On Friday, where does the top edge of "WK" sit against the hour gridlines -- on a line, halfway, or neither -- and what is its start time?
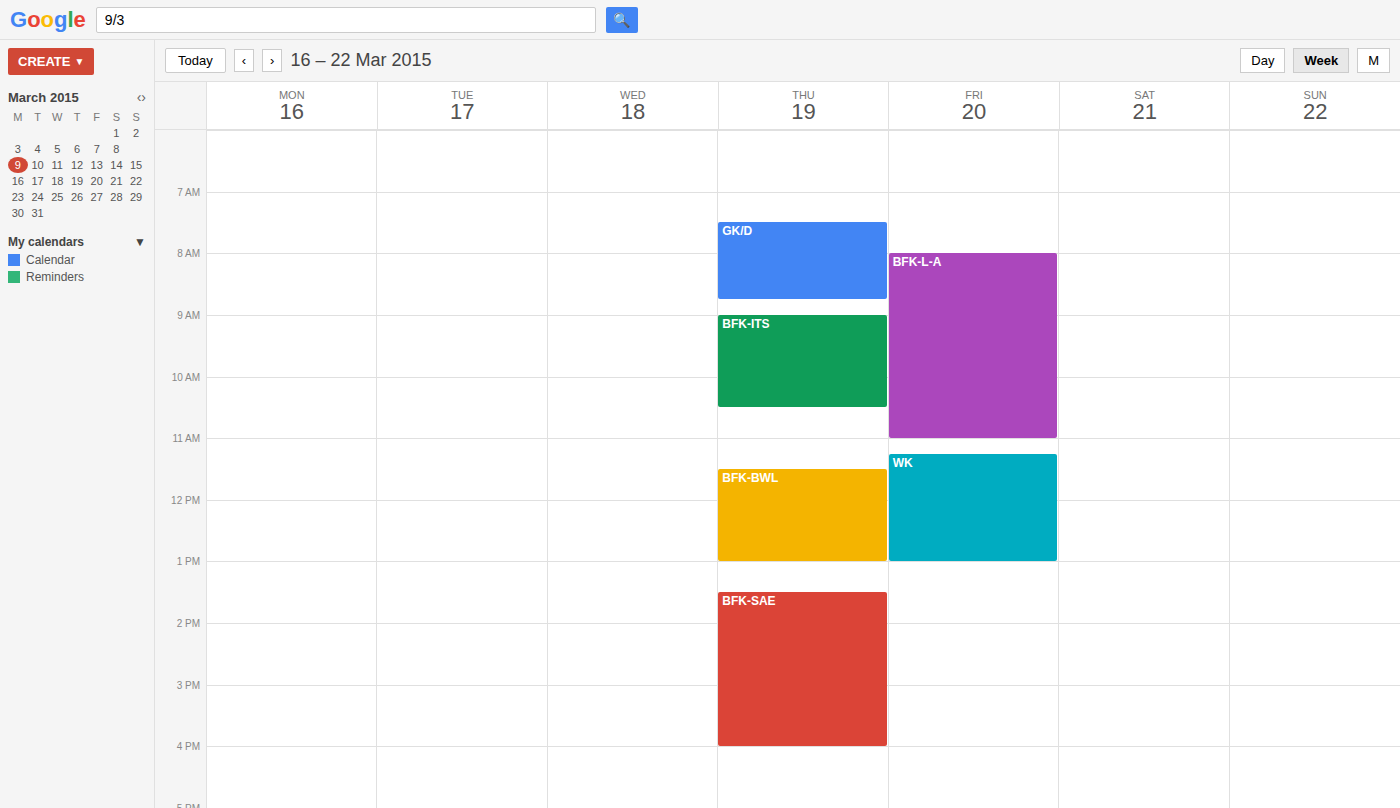
11:15 AM -- neither: a quarter of the way from the 11 AM line to the 12 PM line.